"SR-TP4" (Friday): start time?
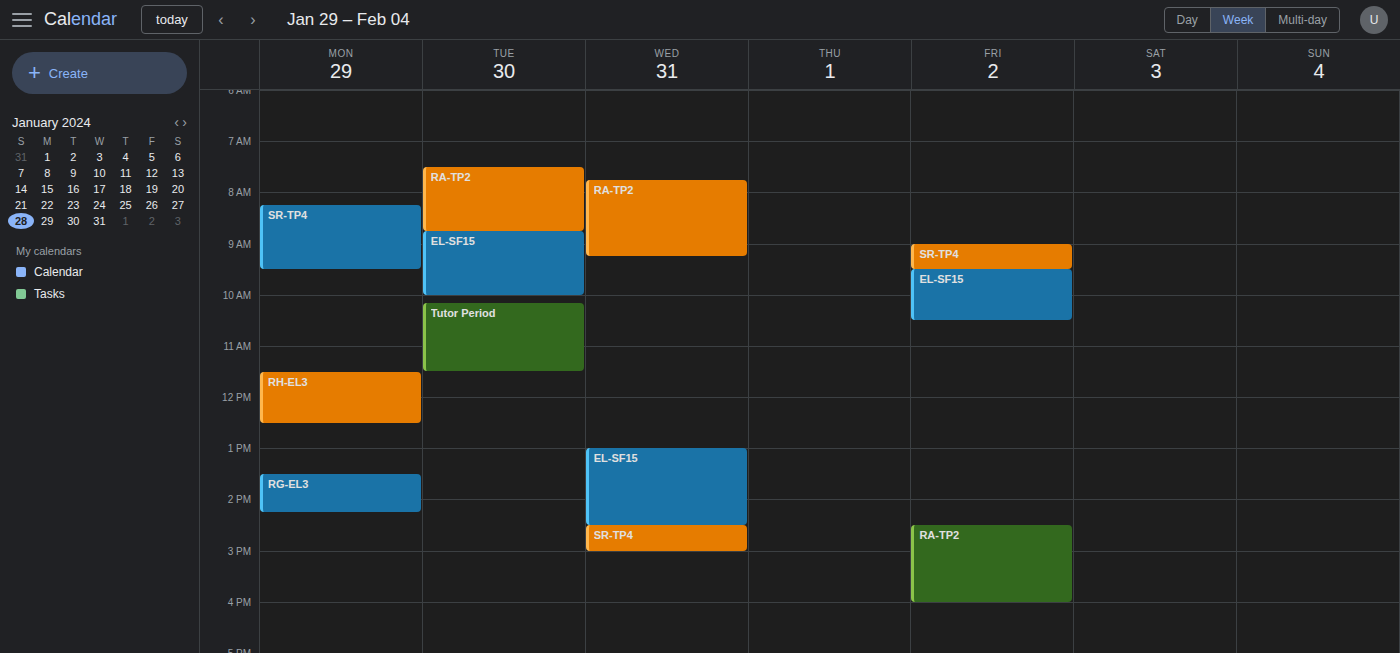
9:00 AM